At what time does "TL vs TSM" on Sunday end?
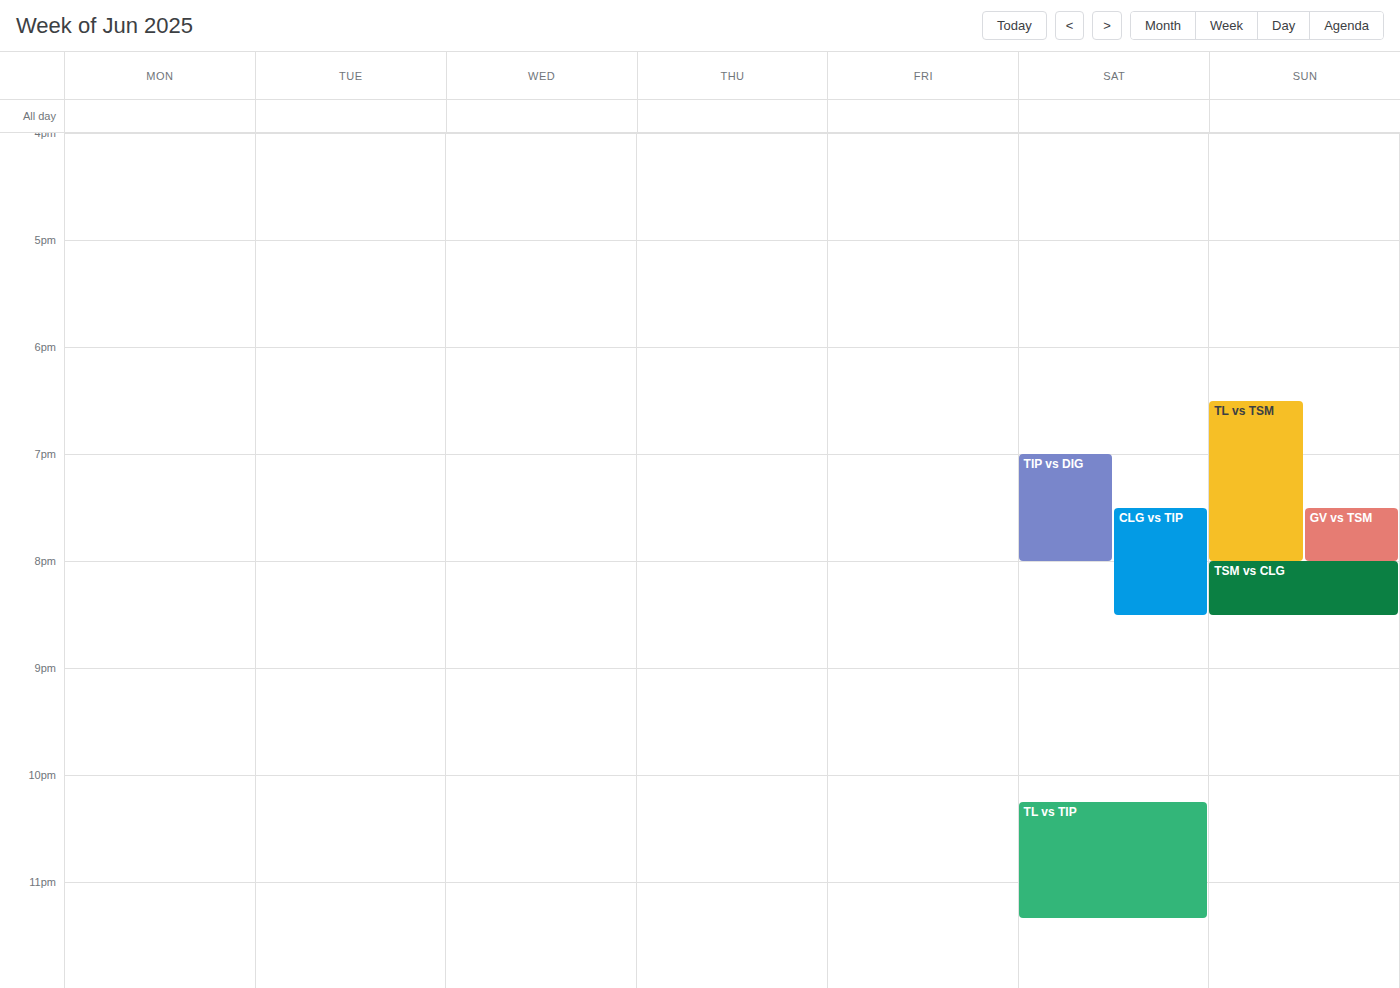
8:00 PM